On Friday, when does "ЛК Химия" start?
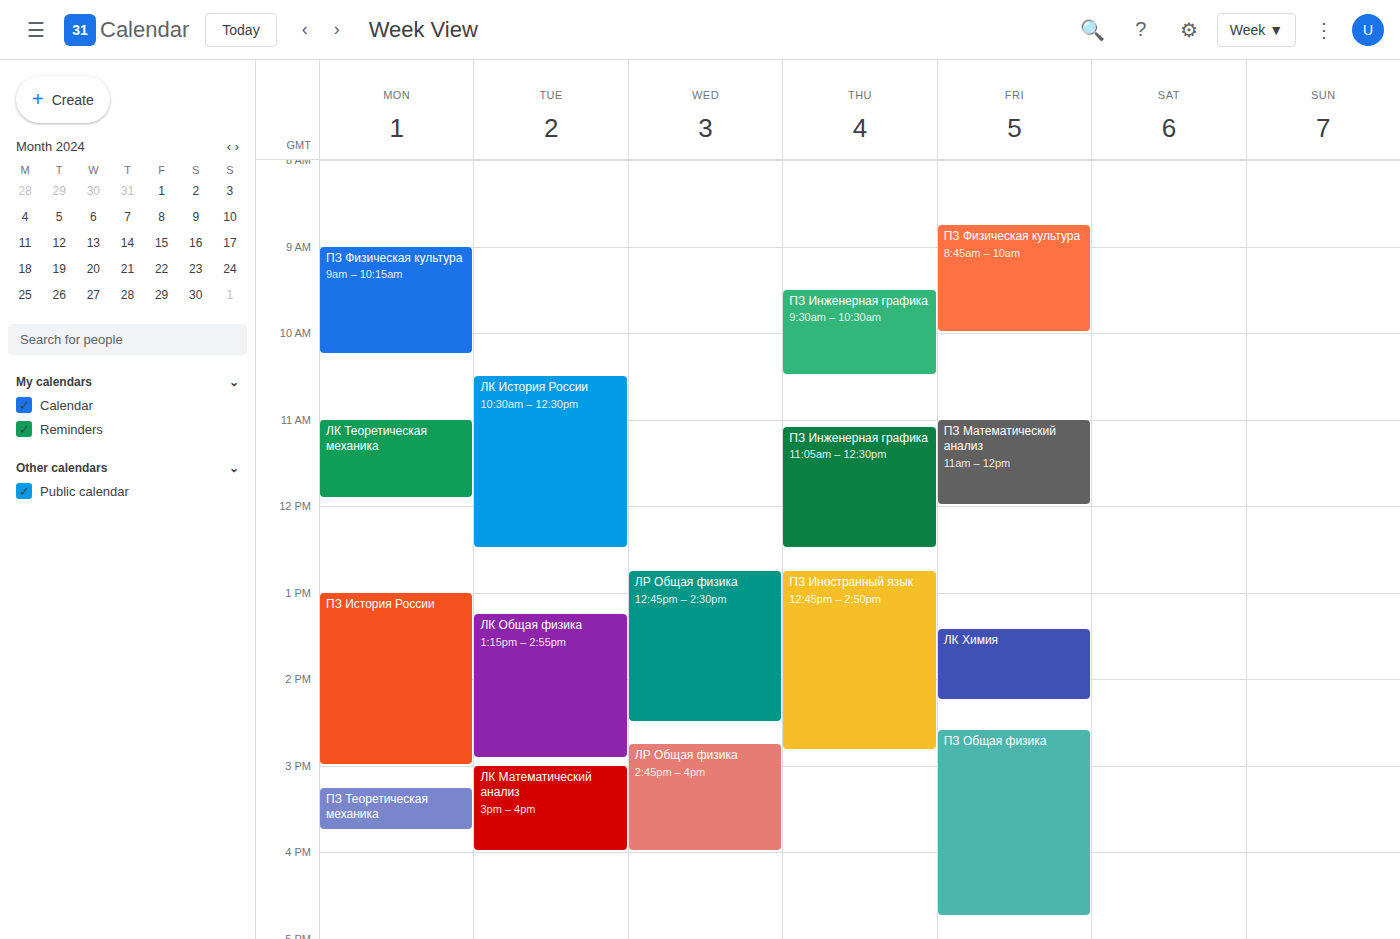
1:25 PM